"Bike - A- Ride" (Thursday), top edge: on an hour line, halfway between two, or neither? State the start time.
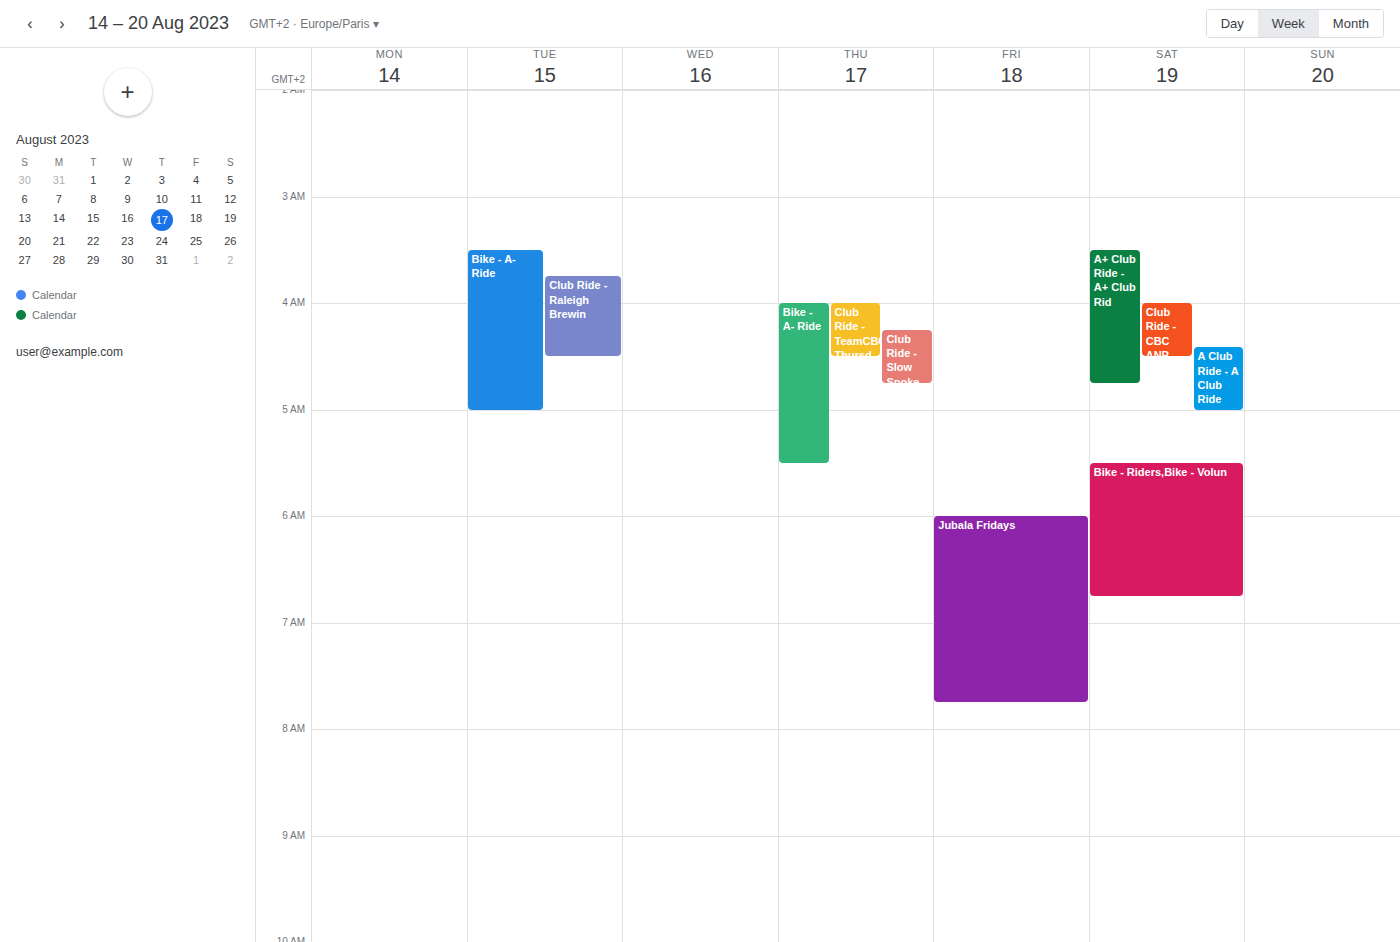
4:00 AM -- exactly on the 4 AM line.